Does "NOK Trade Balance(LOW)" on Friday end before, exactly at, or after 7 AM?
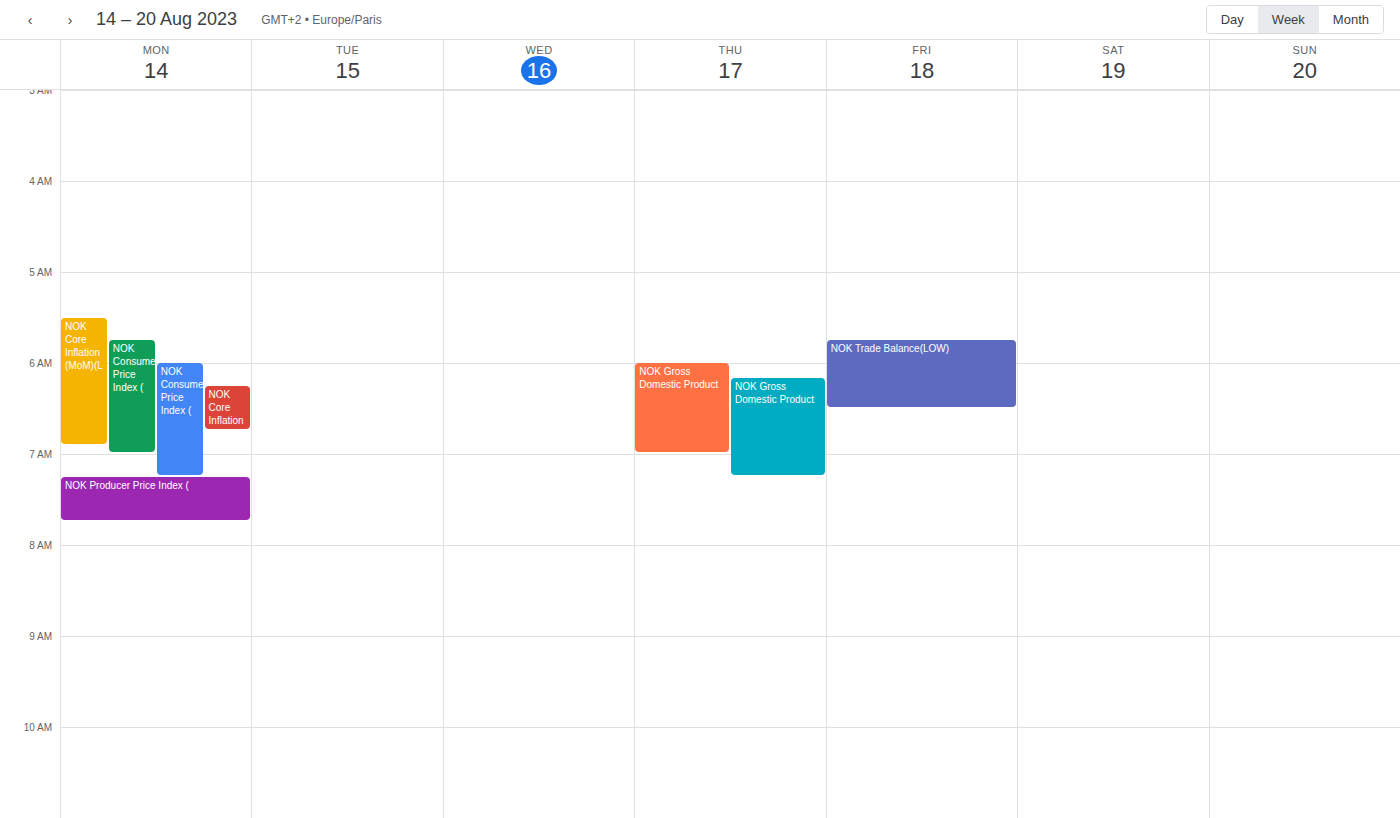
6:30 AM -- before 7 AM, 30 minutes above the 7 AM line.